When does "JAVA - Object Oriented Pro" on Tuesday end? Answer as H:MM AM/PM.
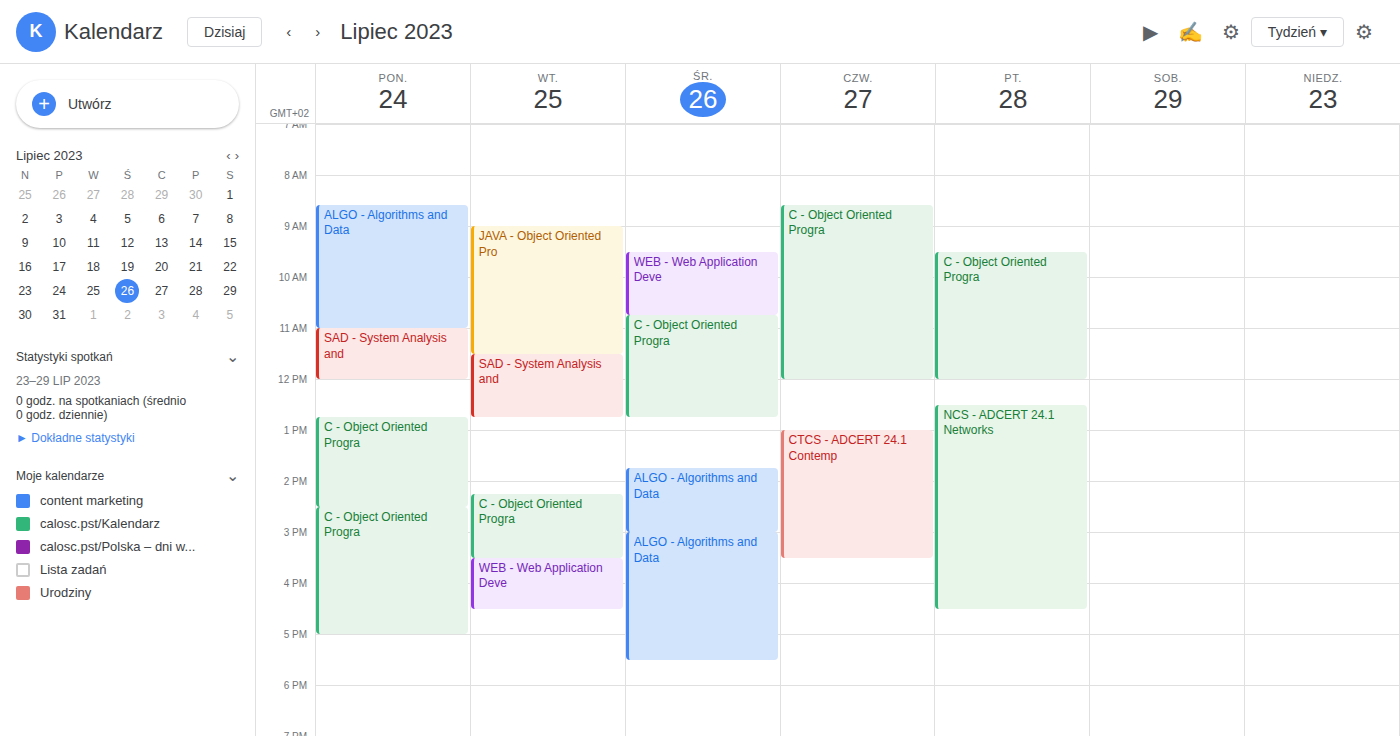
11:30 AM